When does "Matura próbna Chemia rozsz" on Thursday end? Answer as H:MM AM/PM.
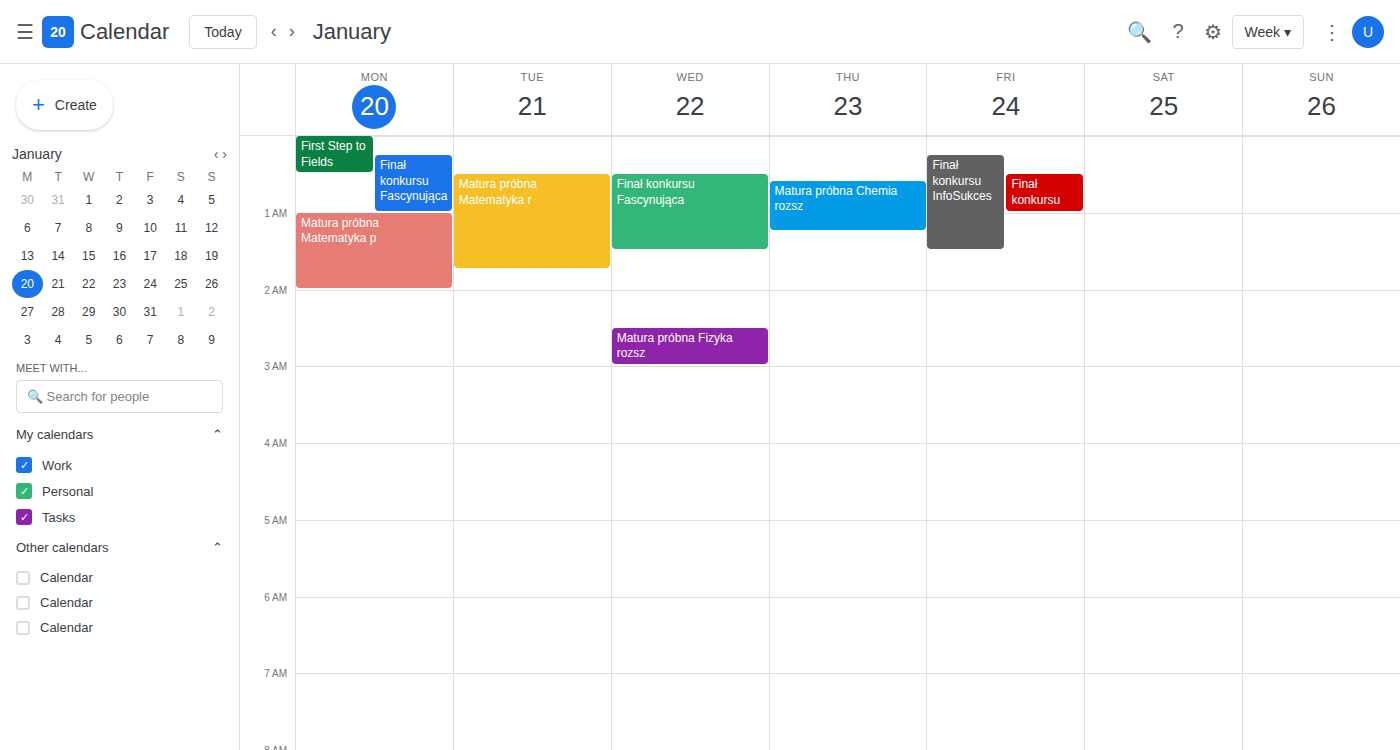
1:15 AM